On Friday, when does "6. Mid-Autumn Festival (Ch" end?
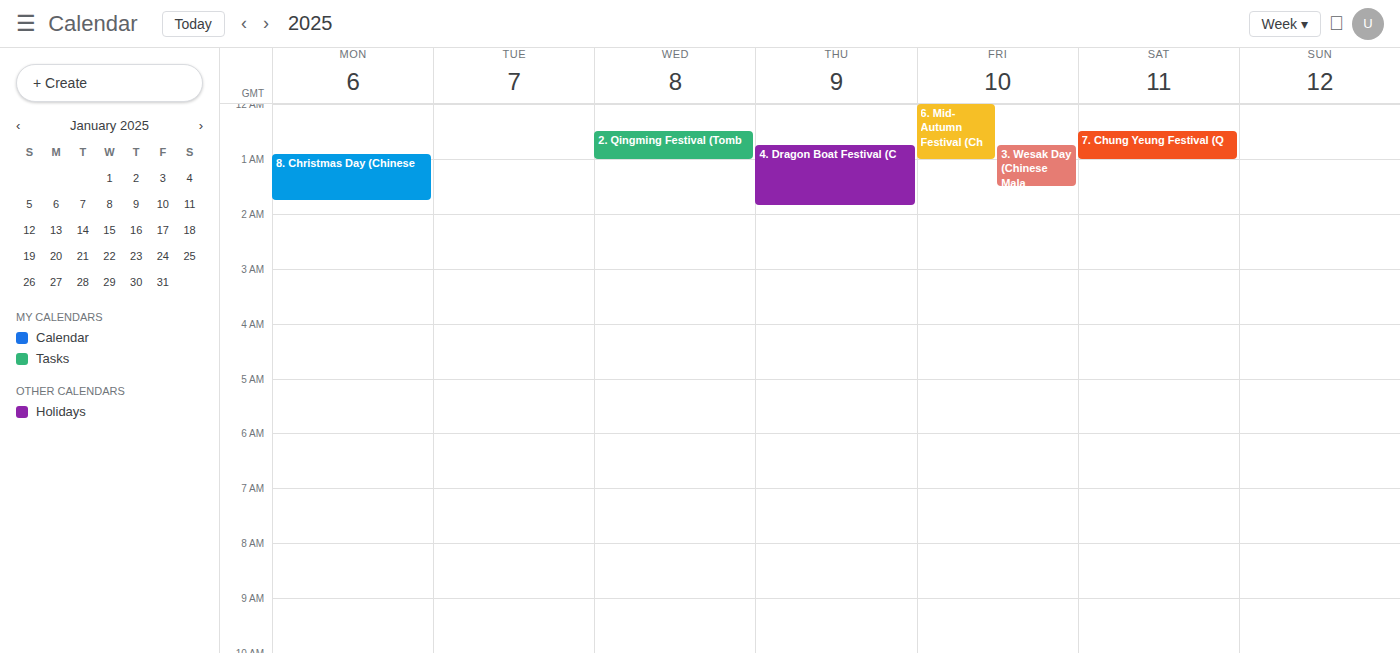
1:00 AM